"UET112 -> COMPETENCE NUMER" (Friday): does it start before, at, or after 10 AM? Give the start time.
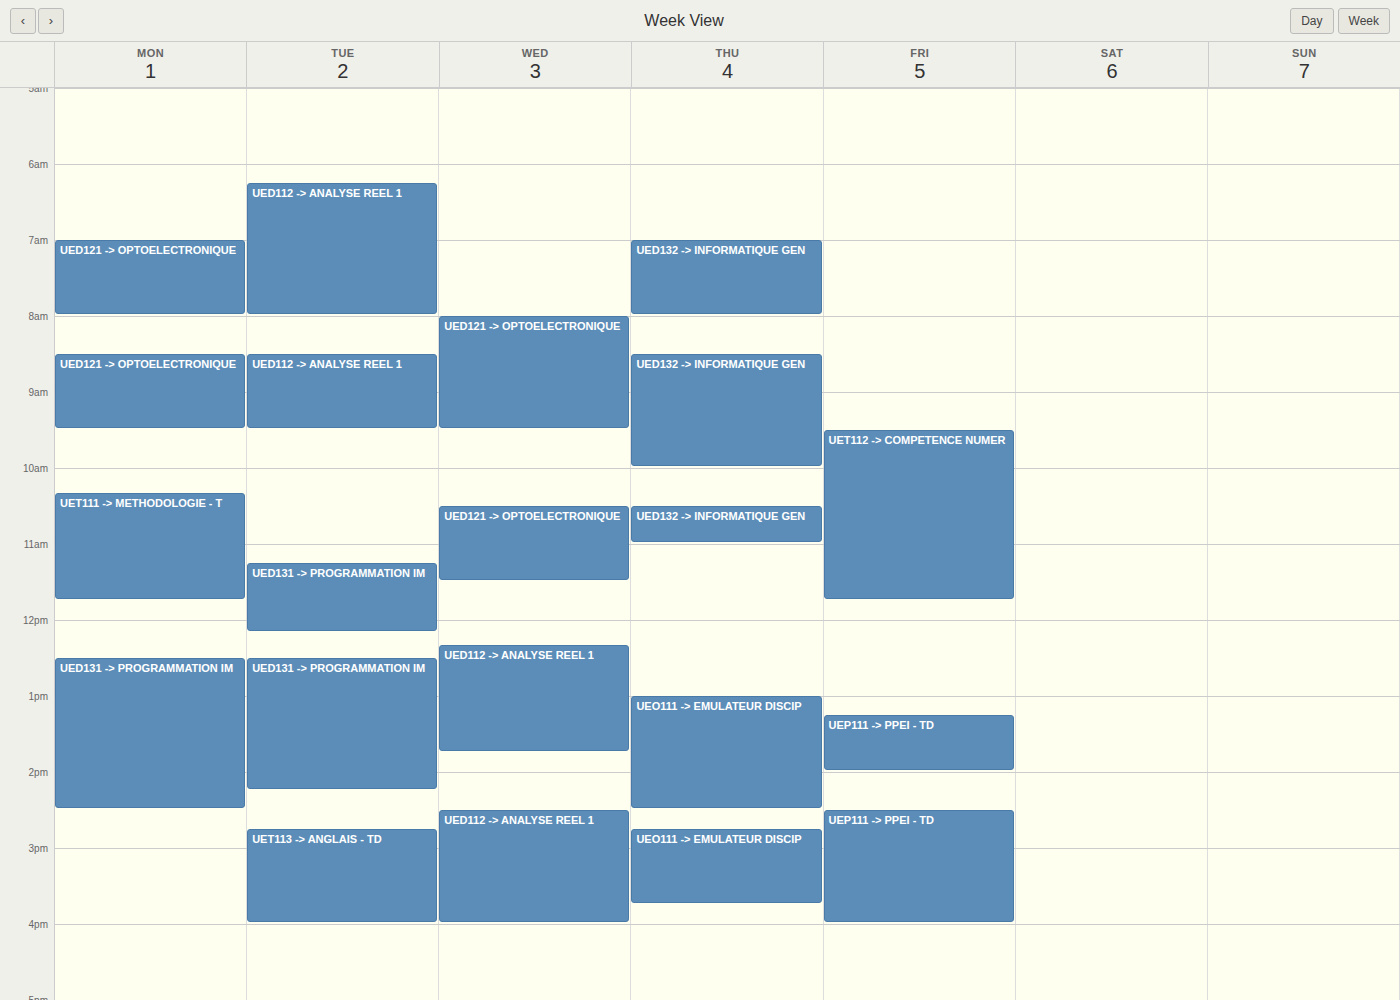
9:30 AM -- before 10 AM, 30 minutes above the 10 AM line.